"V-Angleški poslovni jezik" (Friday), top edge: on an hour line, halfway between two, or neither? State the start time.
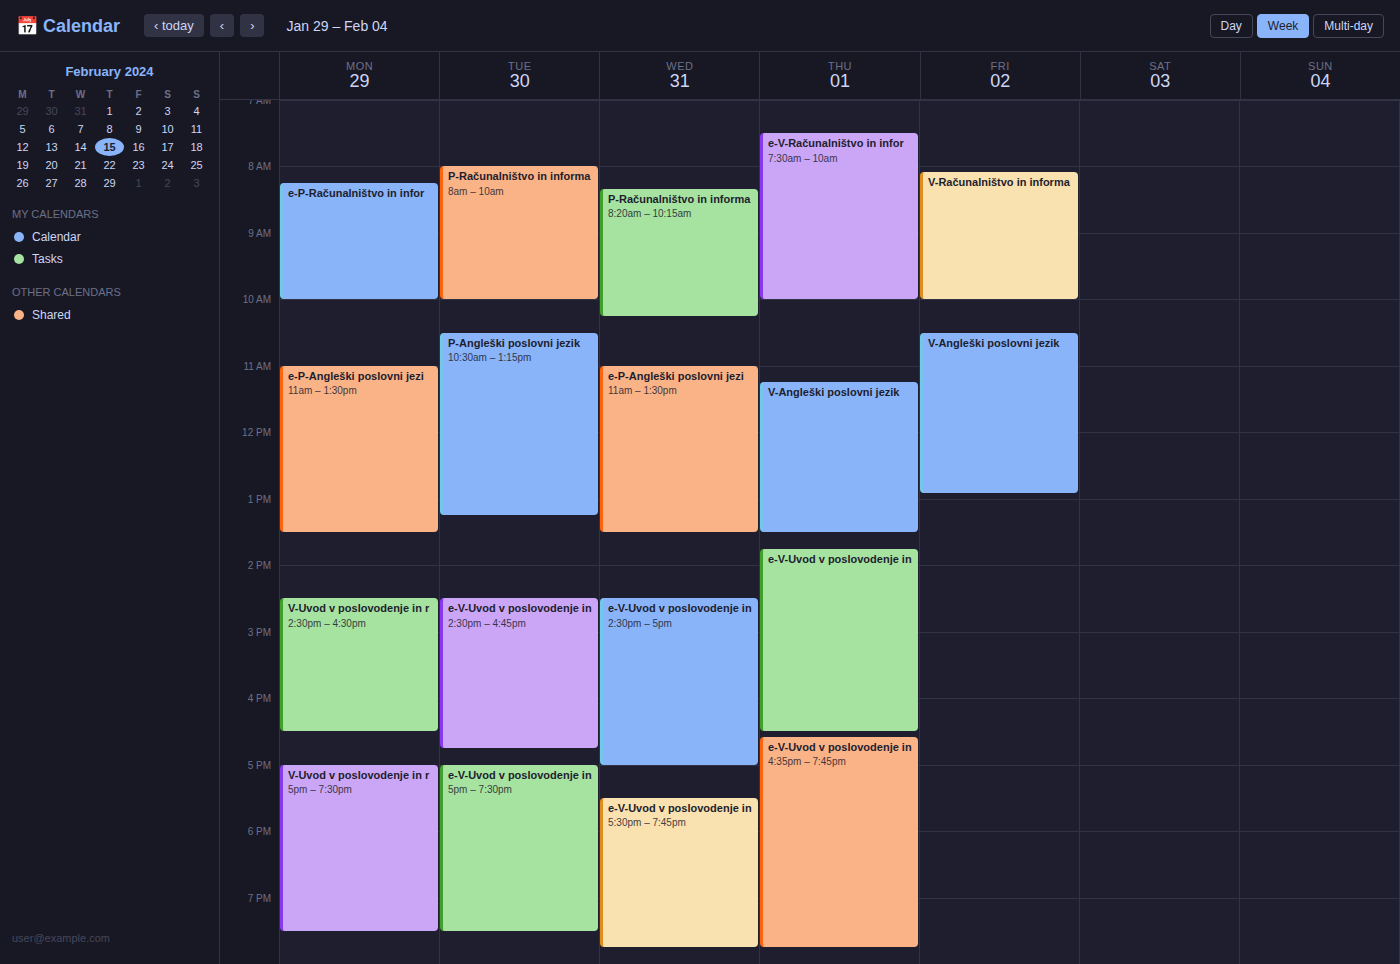
10:30 AM -- halfway between the 10 AM and 11 AM lines.